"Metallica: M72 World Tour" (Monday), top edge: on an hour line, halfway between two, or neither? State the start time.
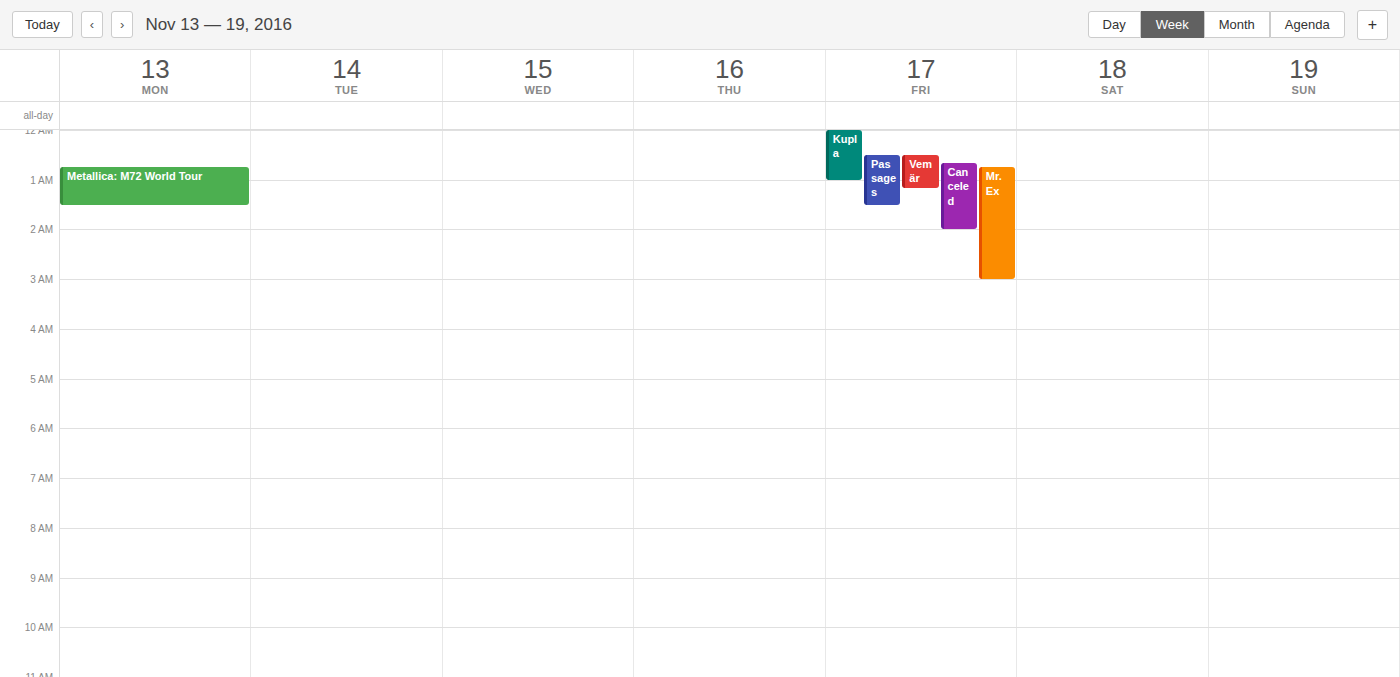
12:45 AM -- neither: three quarters of the way from the 12 AM line to the 1 AM line.